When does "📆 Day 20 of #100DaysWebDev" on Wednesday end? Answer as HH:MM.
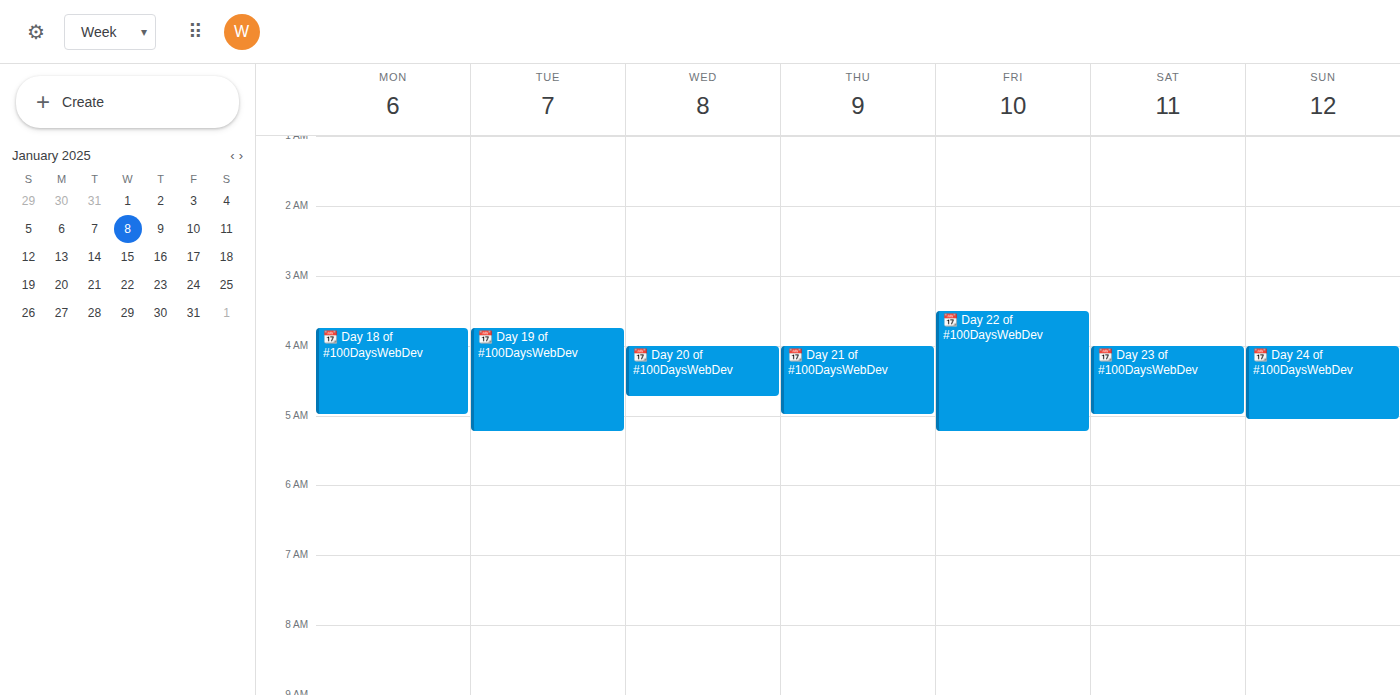
04:45